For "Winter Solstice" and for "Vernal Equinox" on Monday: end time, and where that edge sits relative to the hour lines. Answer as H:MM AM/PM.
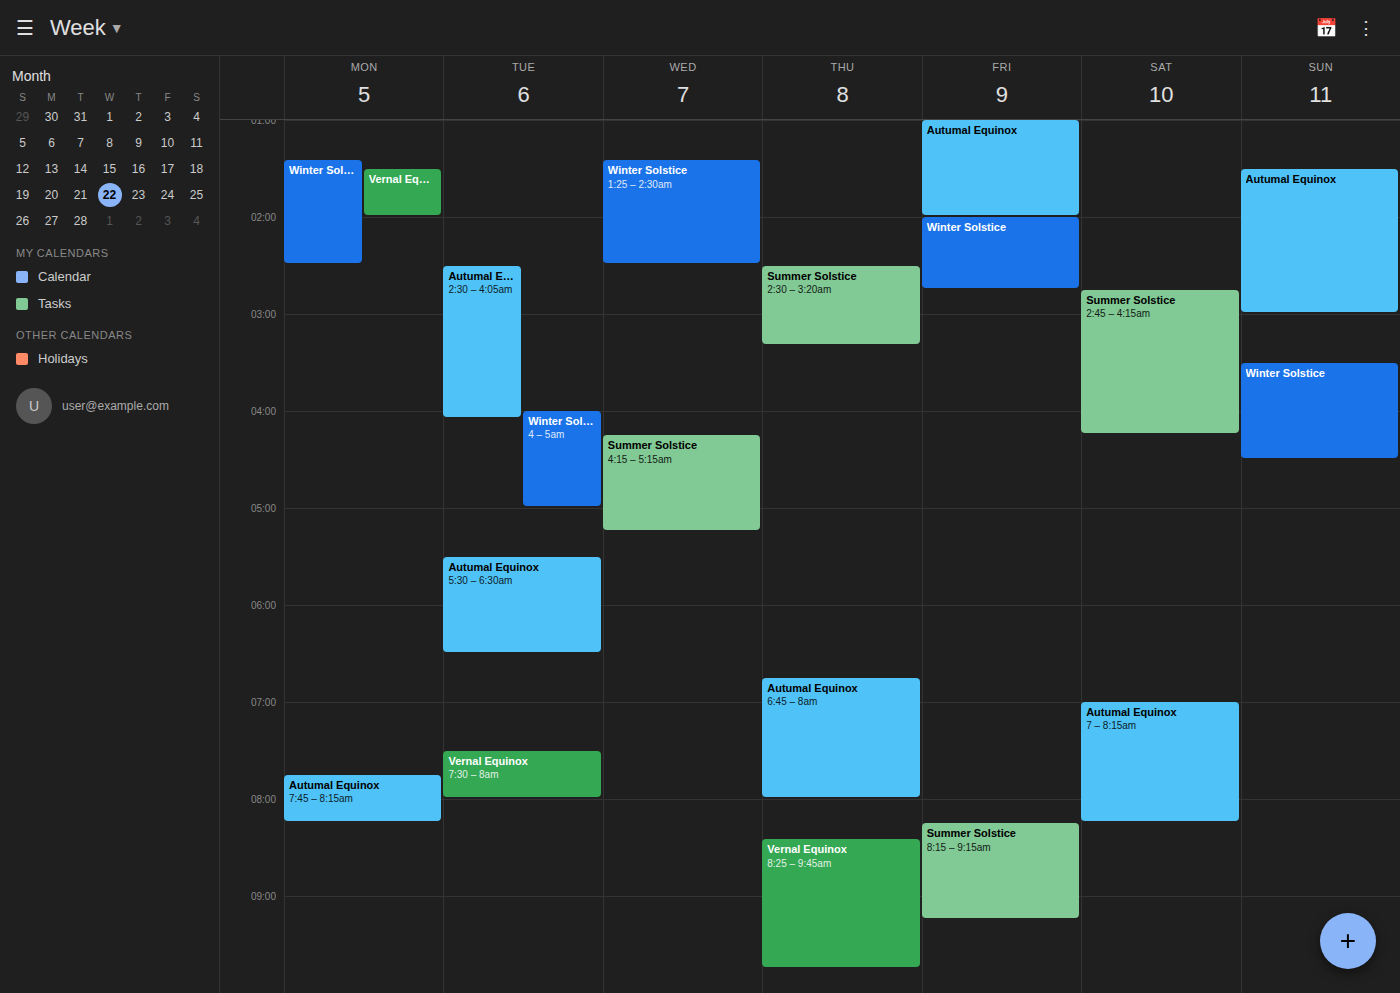
"Winter Solstice": 2:30 AM, halfway between the 2 AM and 3 AM lines. "Vernal Equinox": 2:00 AM, exactly on the 2 AM line.